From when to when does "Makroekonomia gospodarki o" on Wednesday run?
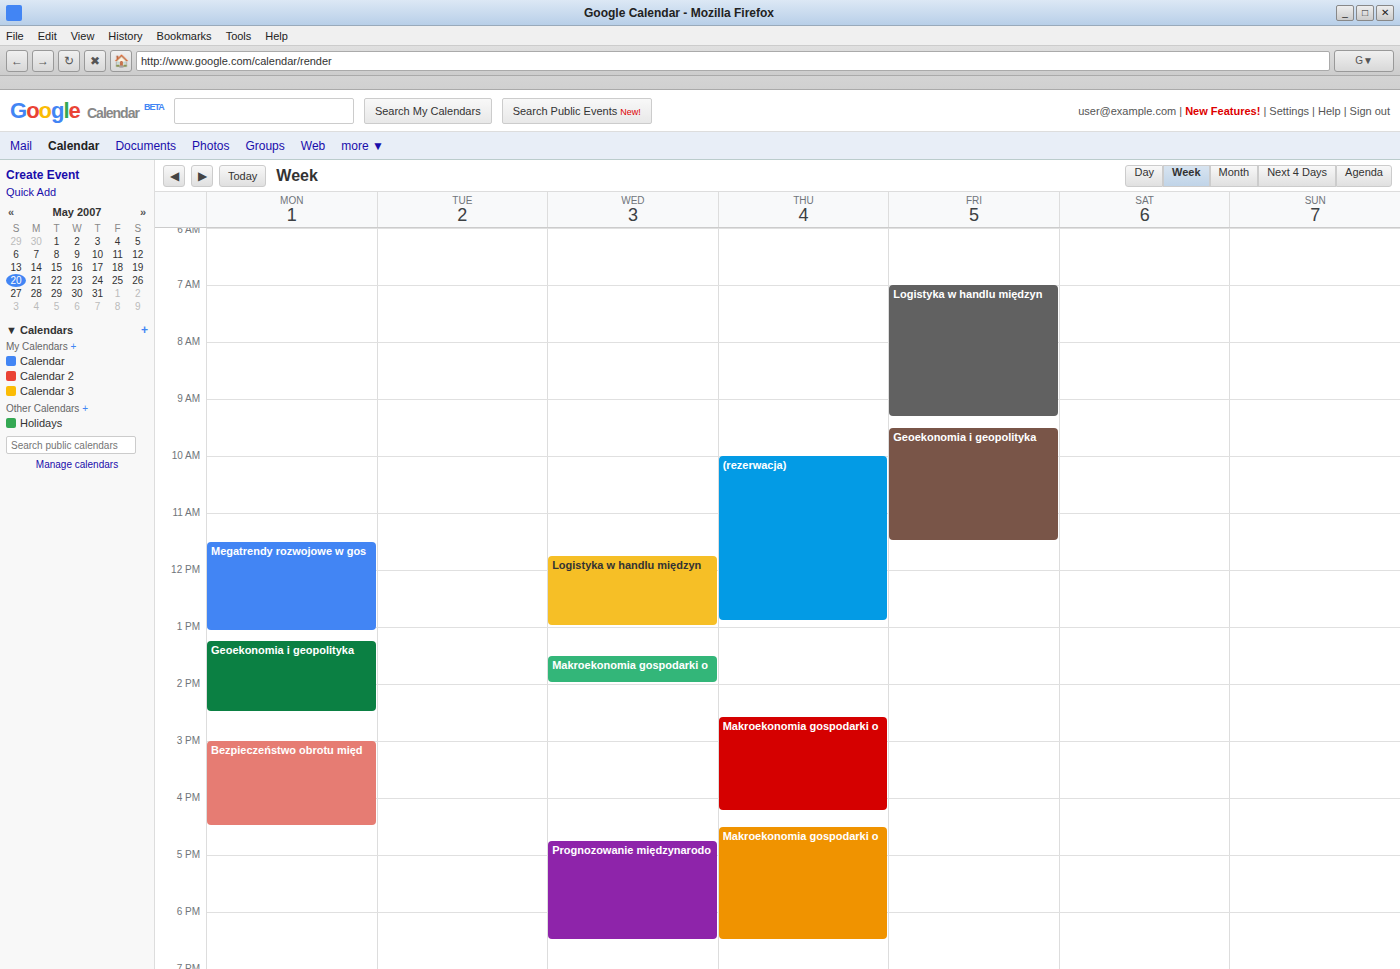
1:30 PM to 2:00 PM